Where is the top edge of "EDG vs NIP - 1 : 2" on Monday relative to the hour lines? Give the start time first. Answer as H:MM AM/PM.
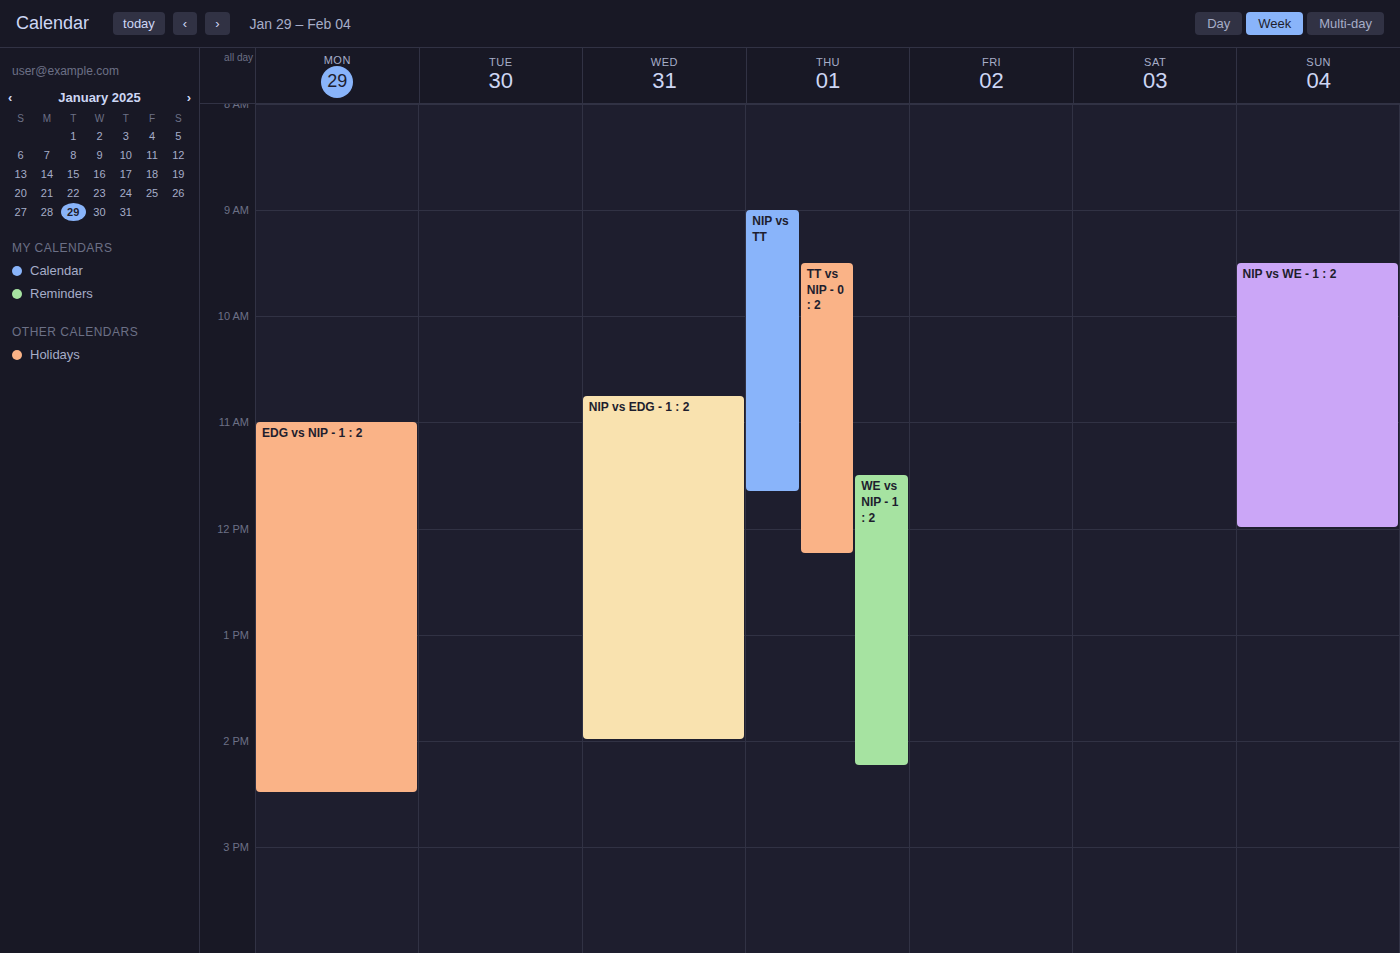
11:00 AM -- exactly on the 11 AM line.